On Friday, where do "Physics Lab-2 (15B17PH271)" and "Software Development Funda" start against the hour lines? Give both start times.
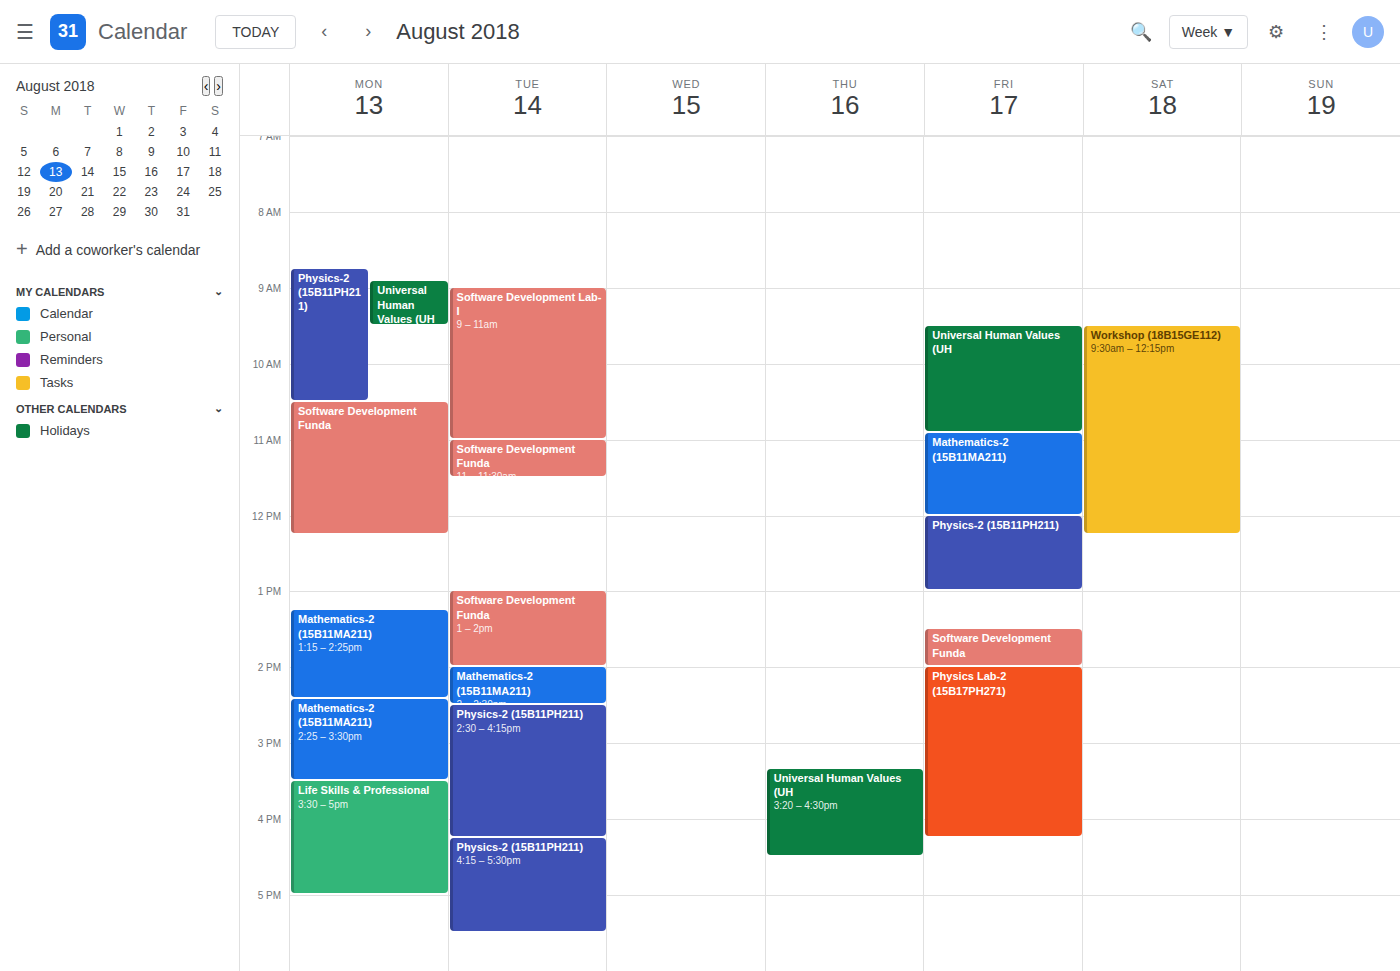
"Physics Lab-2 (15B17PH271)": 2:00 PM, exactly on the 2 PM line. "Software Development Funda": 1:30 PM, halfway between the 1 PM and 2 PM lines.